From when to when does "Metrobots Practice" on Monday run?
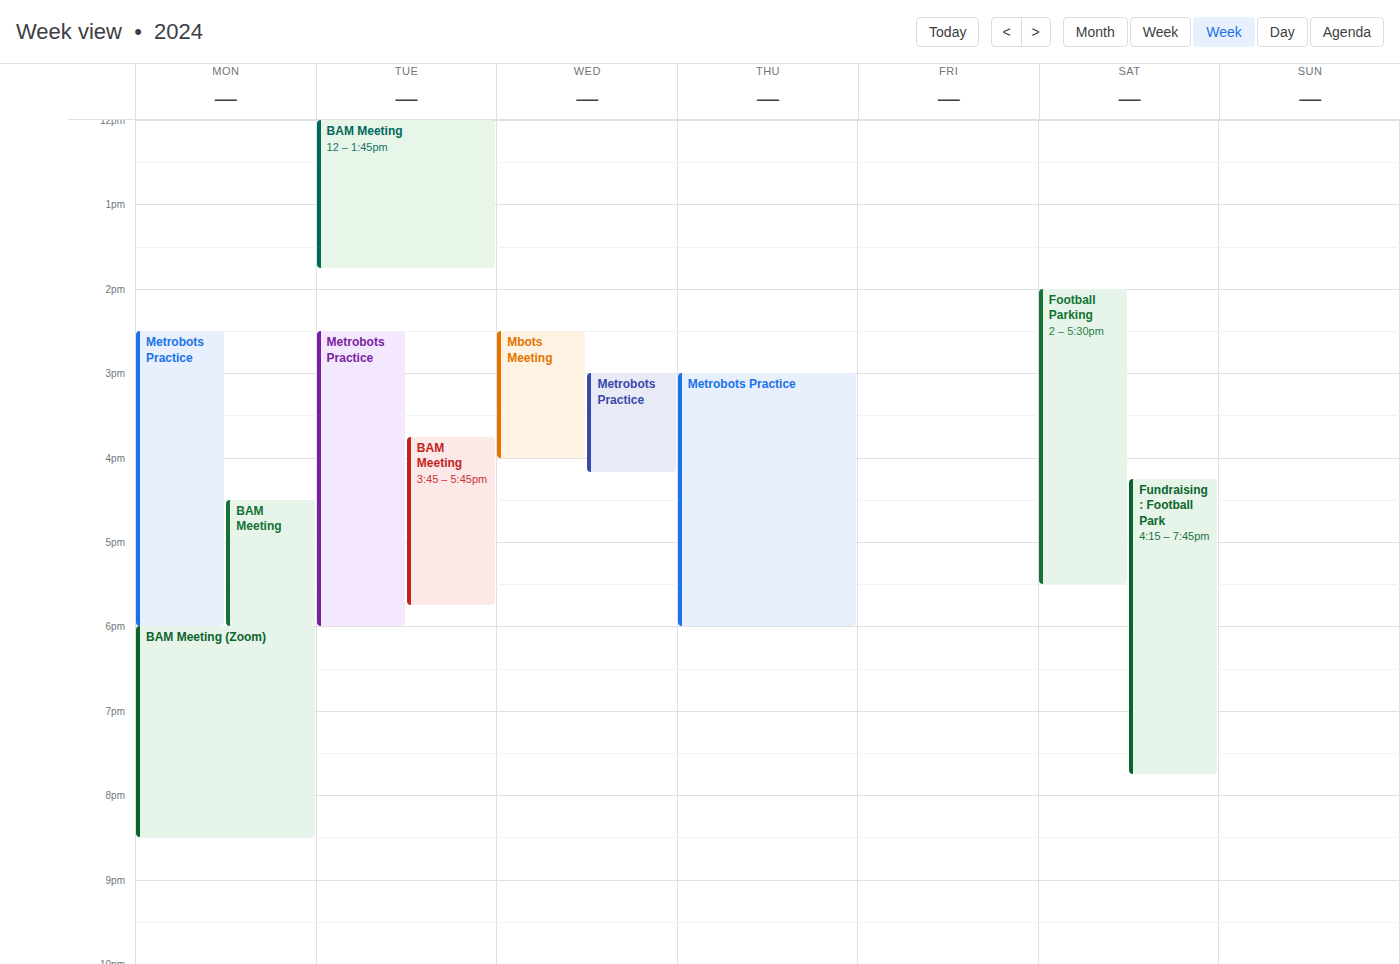
2:30 PM to 6:00 PM